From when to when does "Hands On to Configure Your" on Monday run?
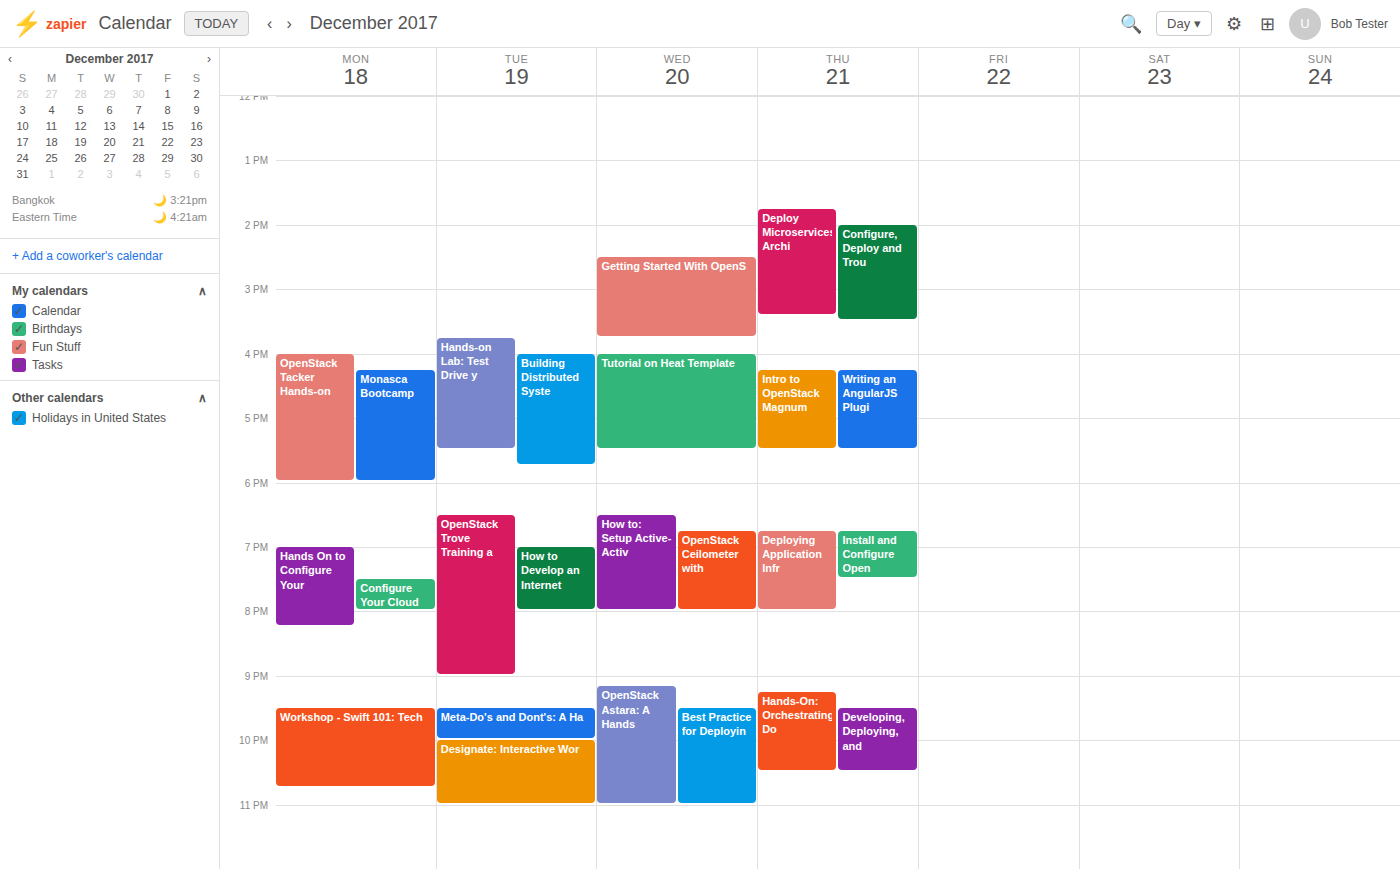
7:00 PM to 8:15 PM